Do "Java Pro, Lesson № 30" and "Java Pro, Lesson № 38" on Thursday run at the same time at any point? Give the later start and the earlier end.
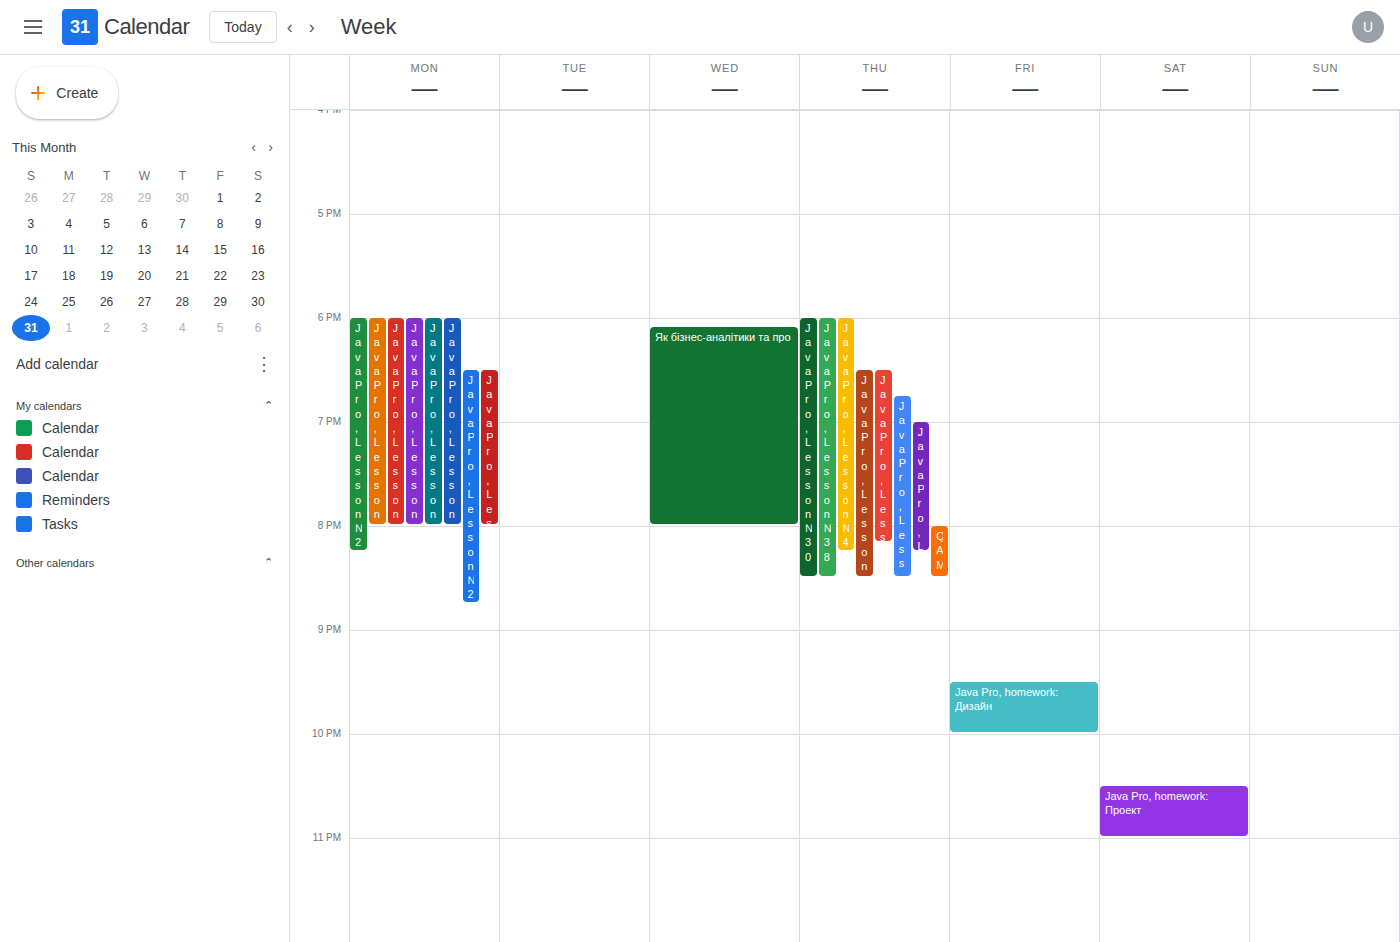
"Java Pro, Lesson № 30" runs 18:00 to 20:30, inside "Java Pro, Lesson № 38" -- they overlap.